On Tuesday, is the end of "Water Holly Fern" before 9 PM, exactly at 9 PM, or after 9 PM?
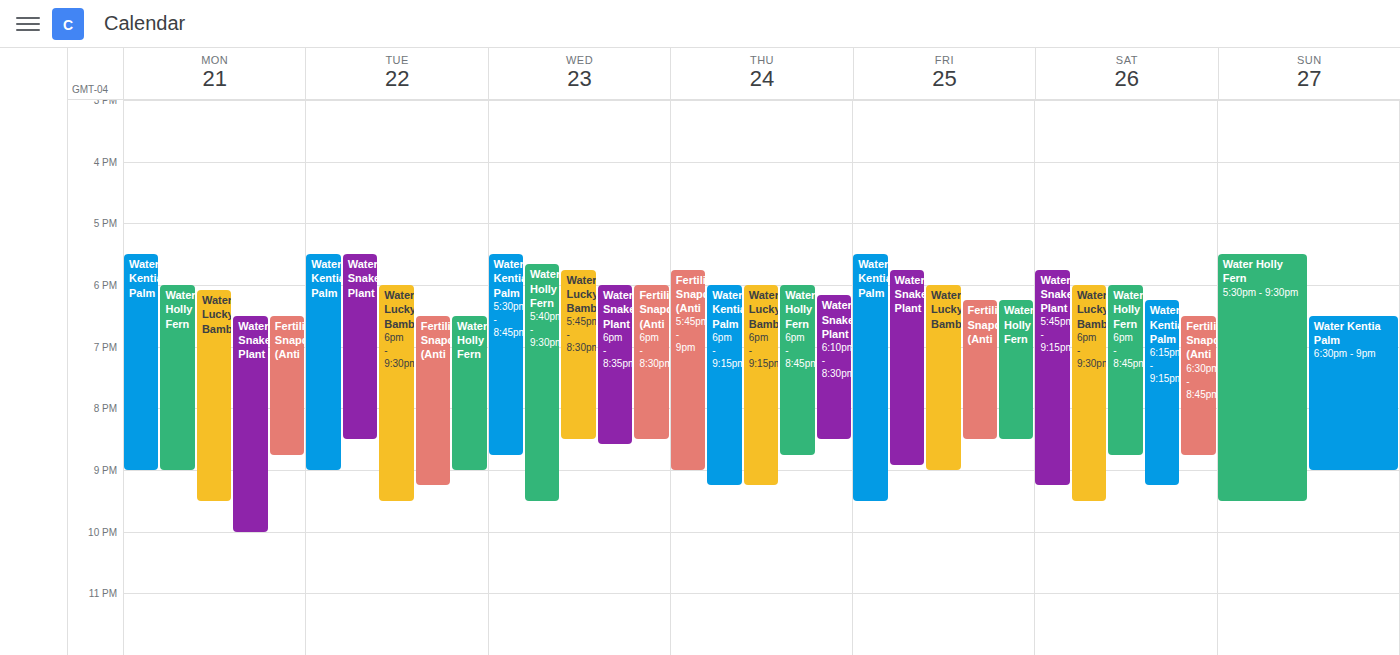
9:00 PM -- exactly at 9 PM, on the 9 PM line.